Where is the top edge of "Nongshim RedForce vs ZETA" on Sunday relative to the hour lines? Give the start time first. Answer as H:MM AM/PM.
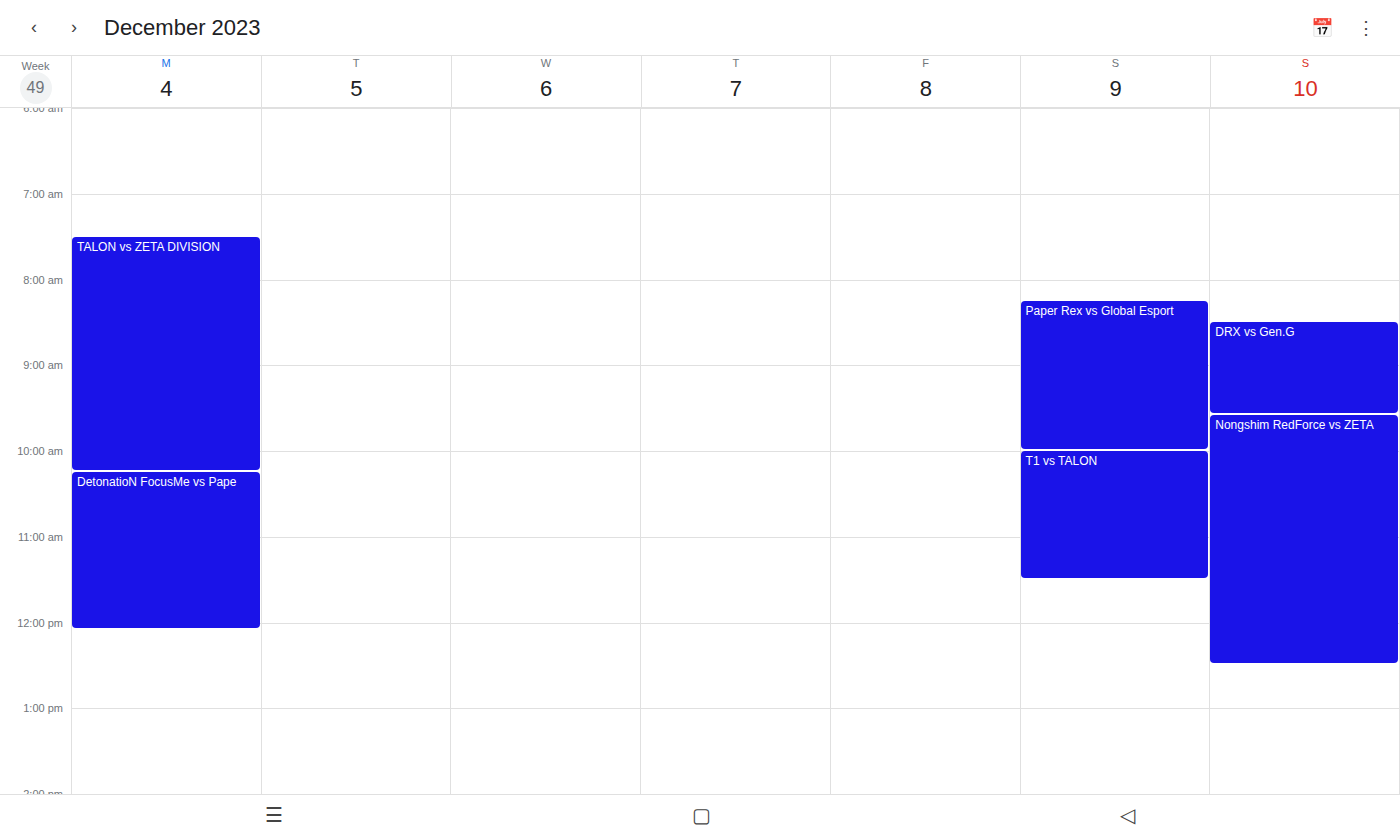
9:35 AM -- neither: 35 minutes below the 9 AM line and 25 minutes above the 10 AM line.